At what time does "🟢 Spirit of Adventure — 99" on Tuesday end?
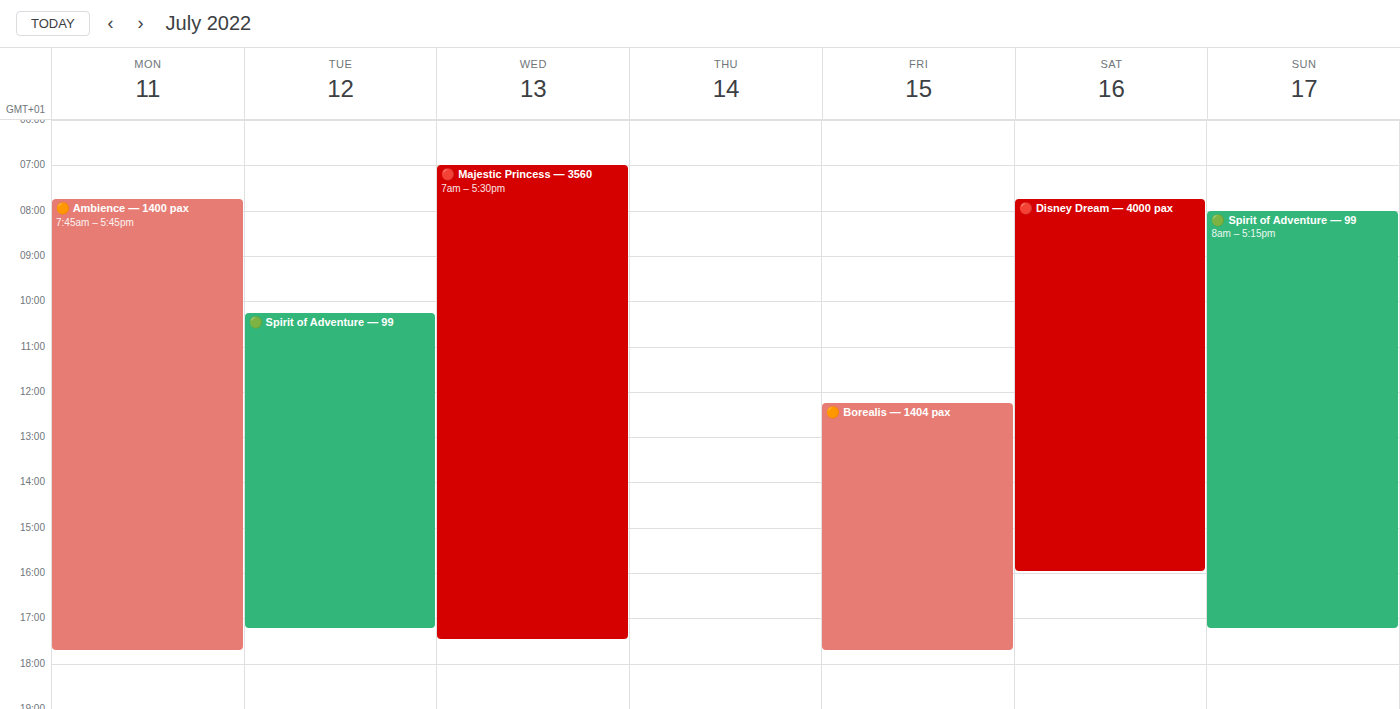
5:15 PM